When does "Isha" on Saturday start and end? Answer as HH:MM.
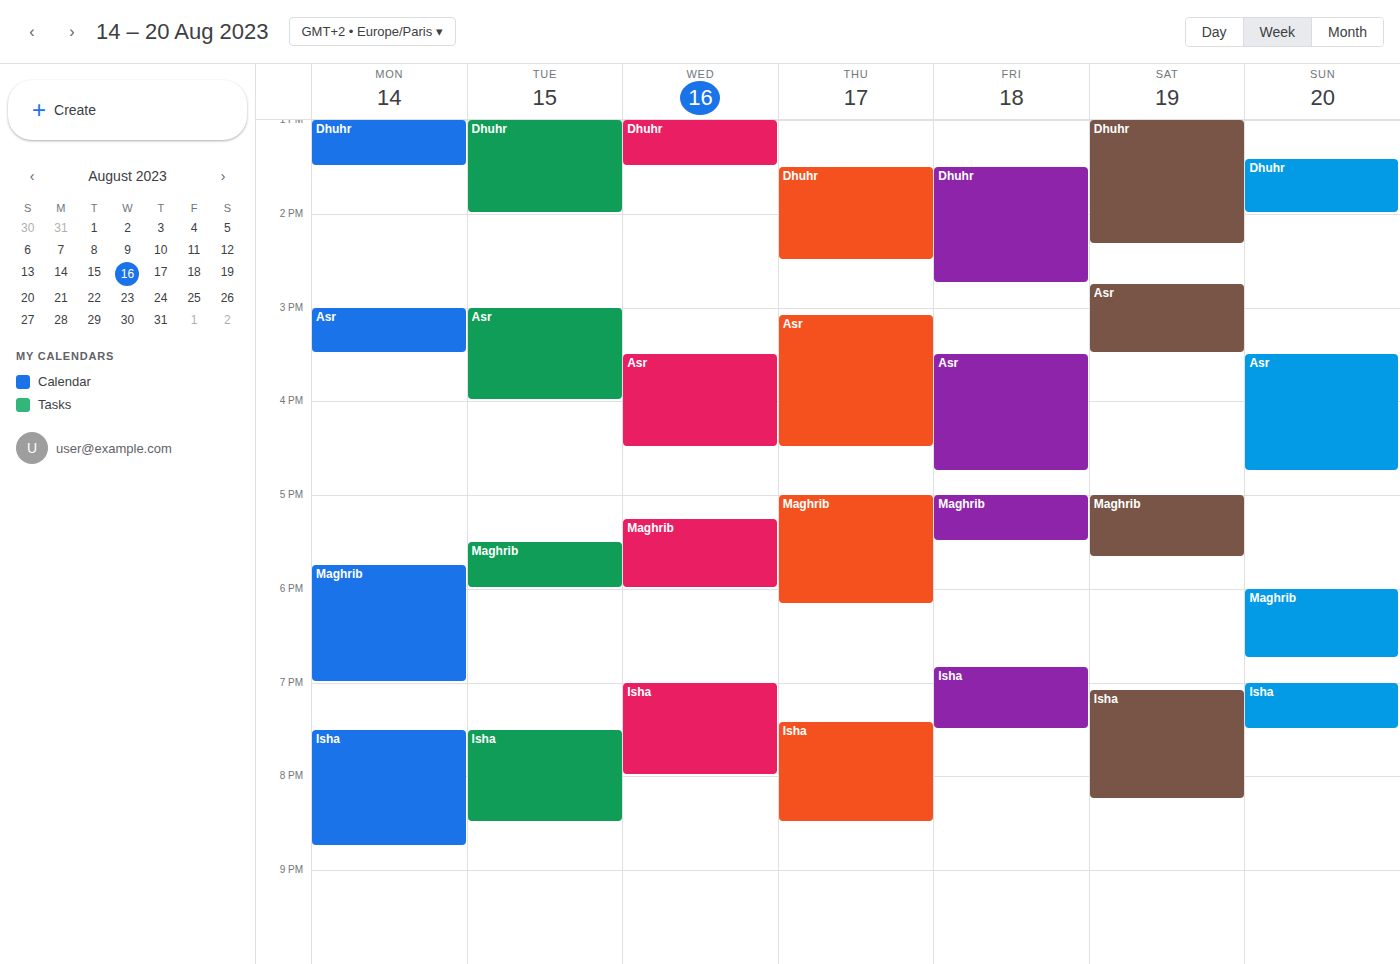
19:05 to 20:15